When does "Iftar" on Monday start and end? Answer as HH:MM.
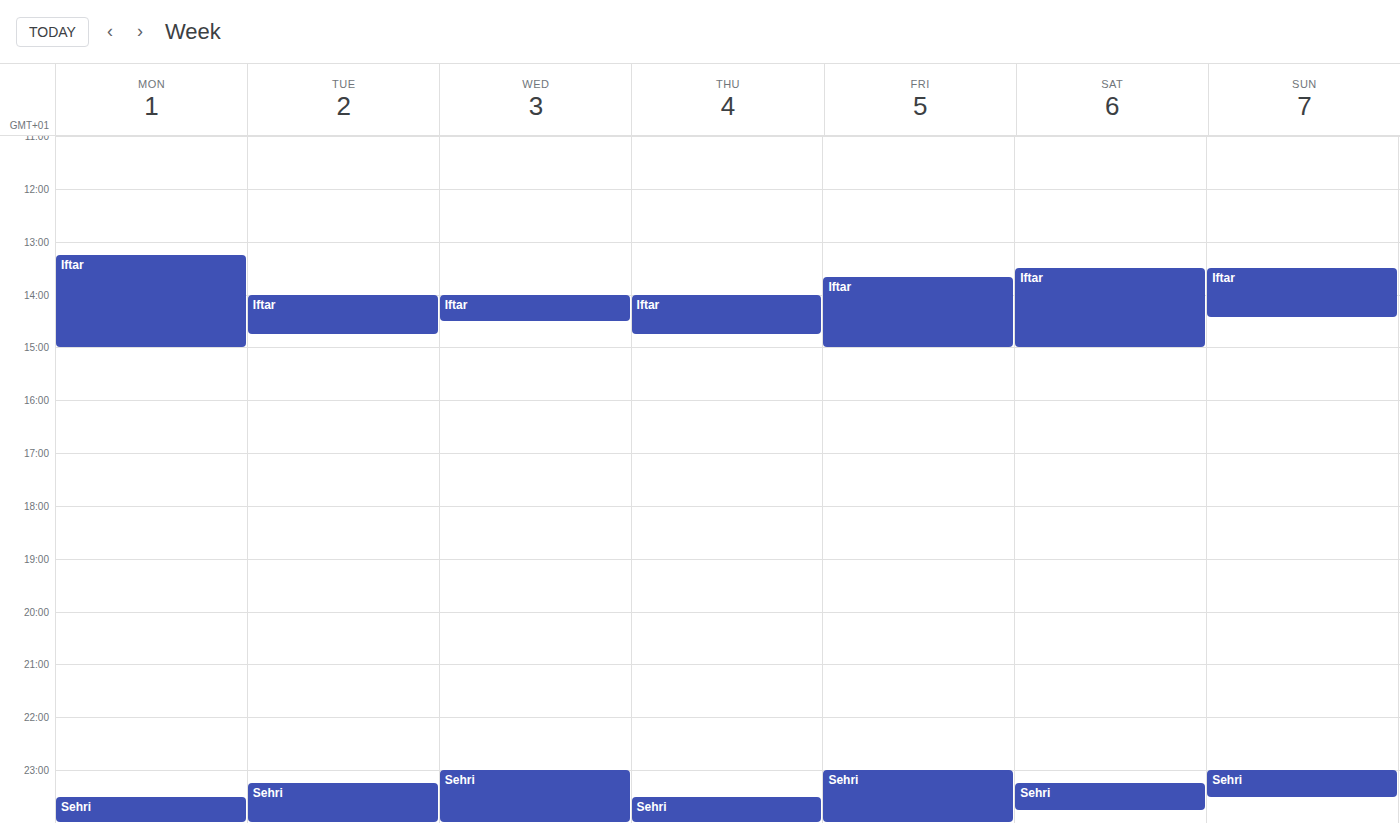
13:15 to 15:00